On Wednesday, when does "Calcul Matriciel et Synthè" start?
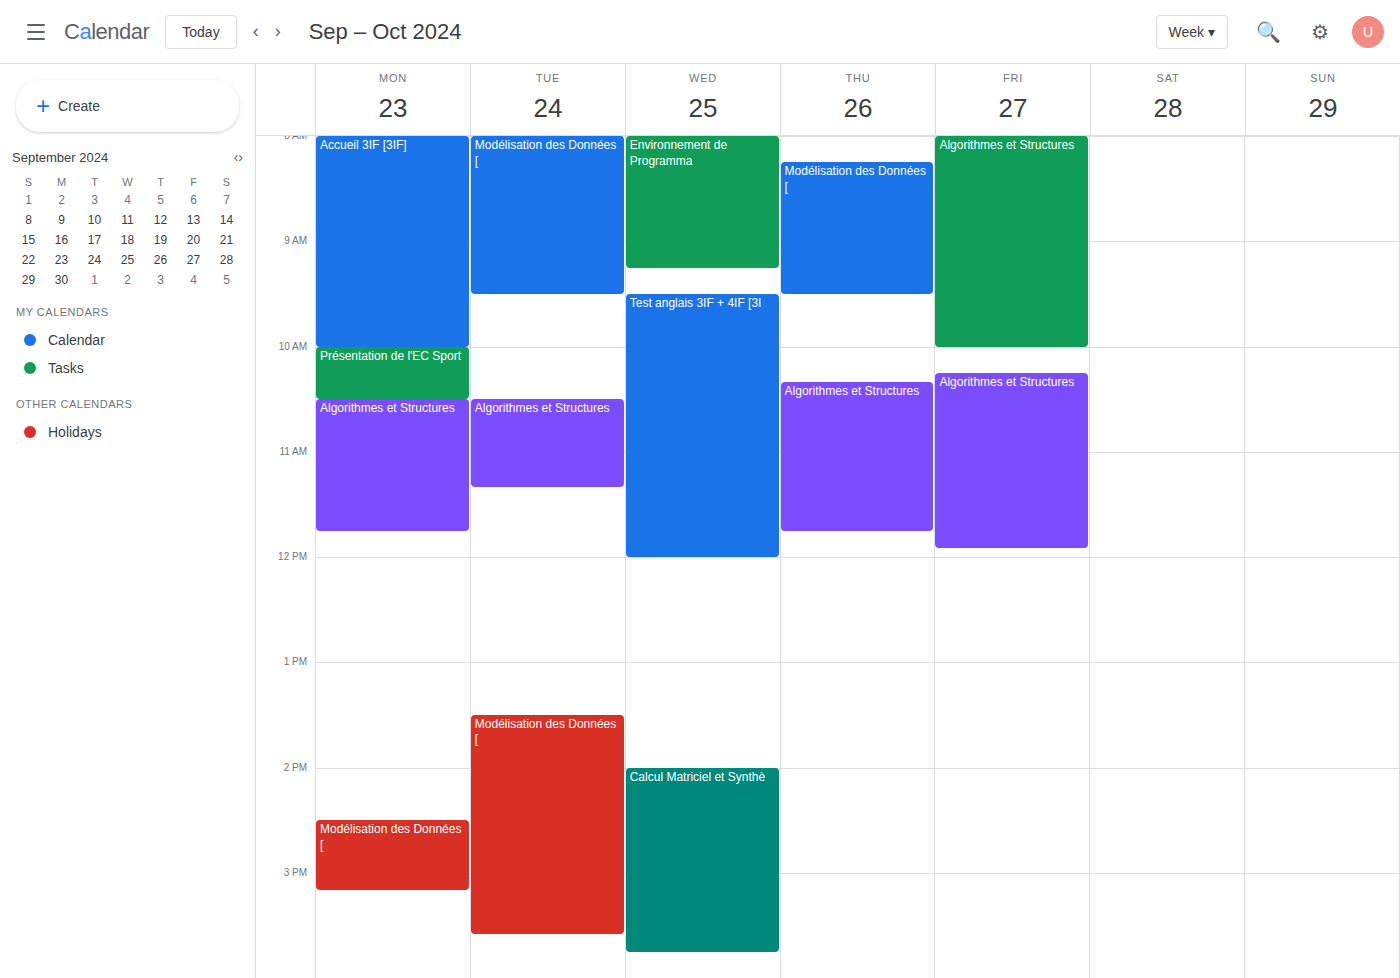
2:00 PM